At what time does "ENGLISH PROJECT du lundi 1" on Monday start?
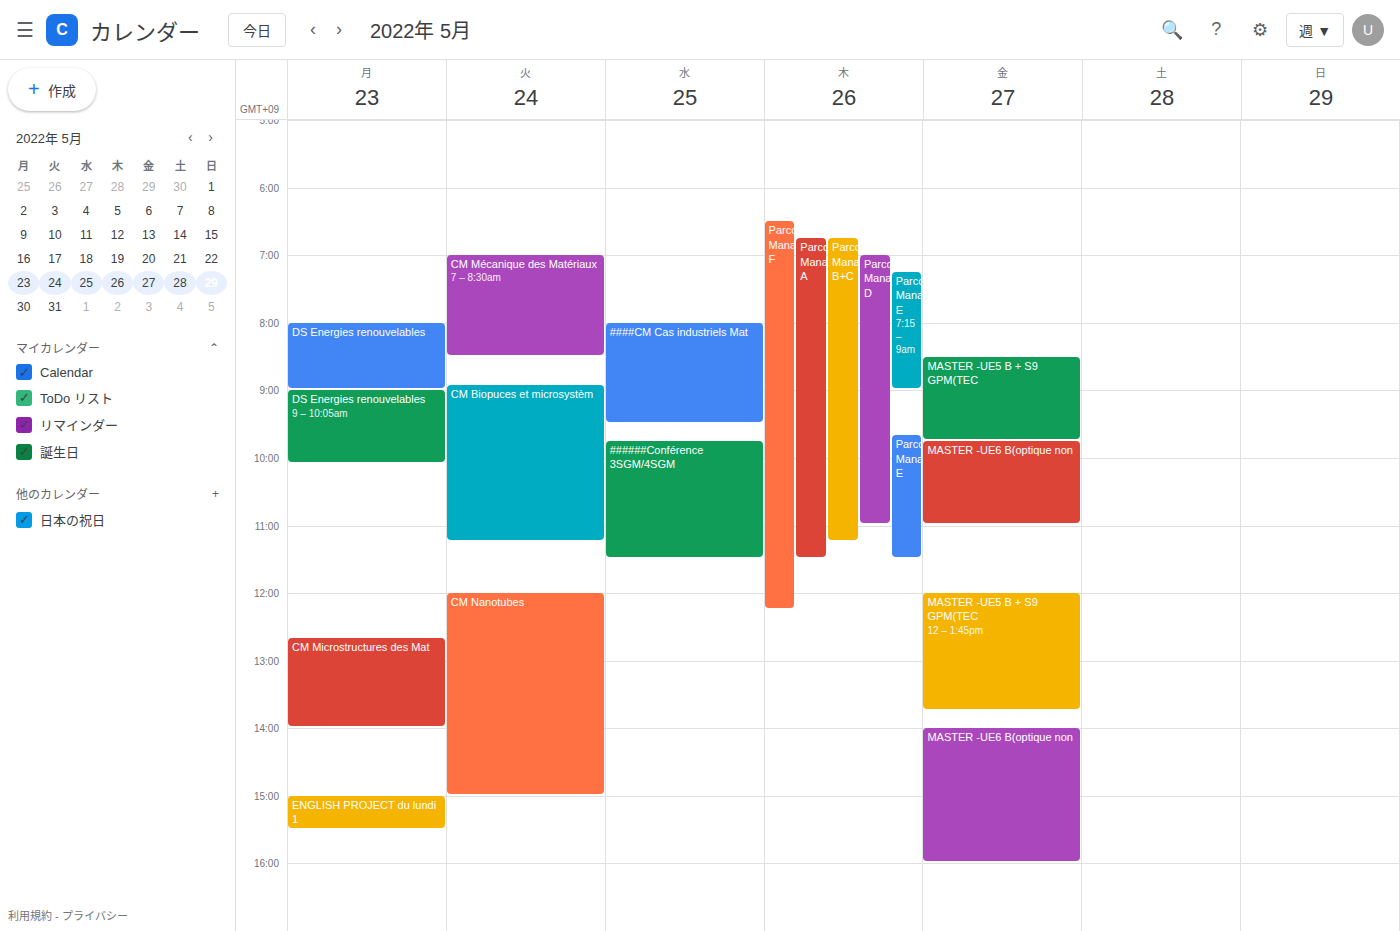
3:00 PM